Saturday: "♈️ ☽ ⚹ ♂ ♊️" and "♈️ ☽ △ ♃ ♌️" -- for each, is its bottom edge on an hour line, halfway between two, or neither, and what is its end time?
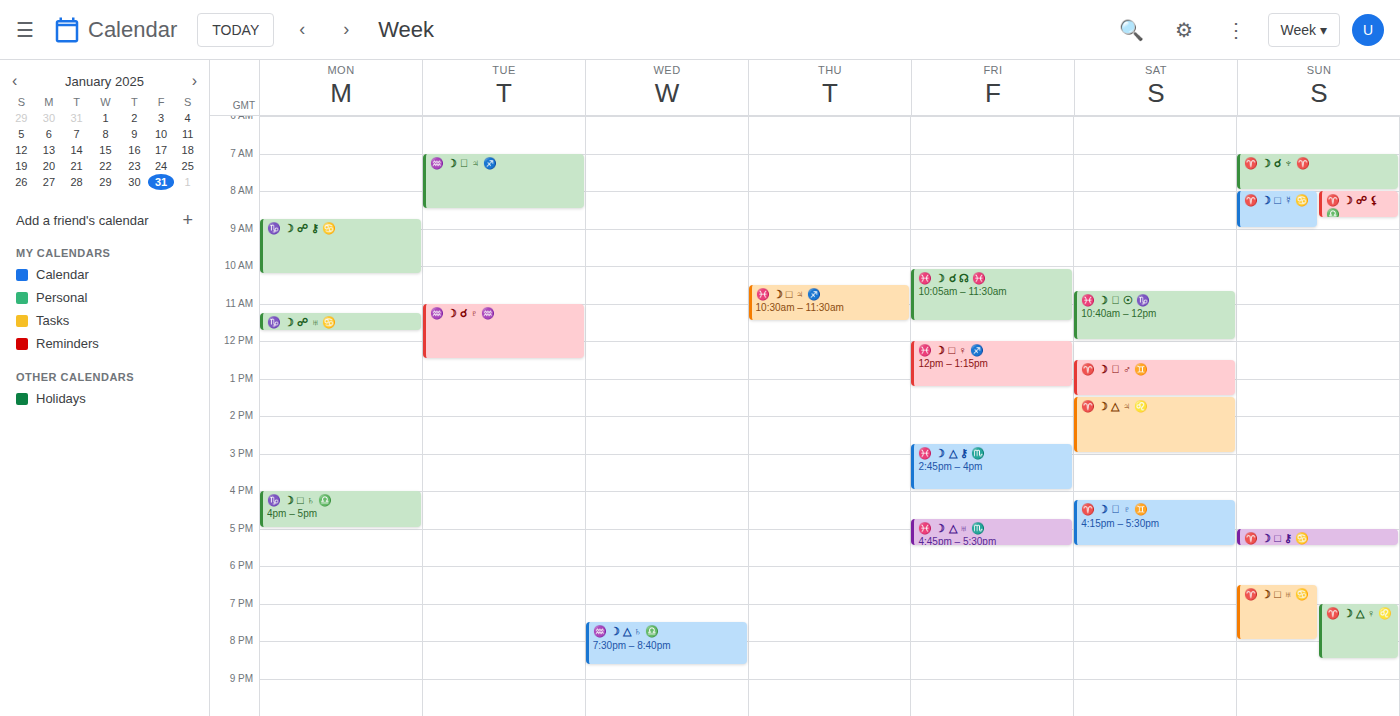
"♈️ ☽ ⚹ ♂ ♊️": 13:30, halfway between the 13:00 and 14:00 lines. "♈️ ☽ △ ♃ ♌️": 15:00, exactly on the 15:00 line.